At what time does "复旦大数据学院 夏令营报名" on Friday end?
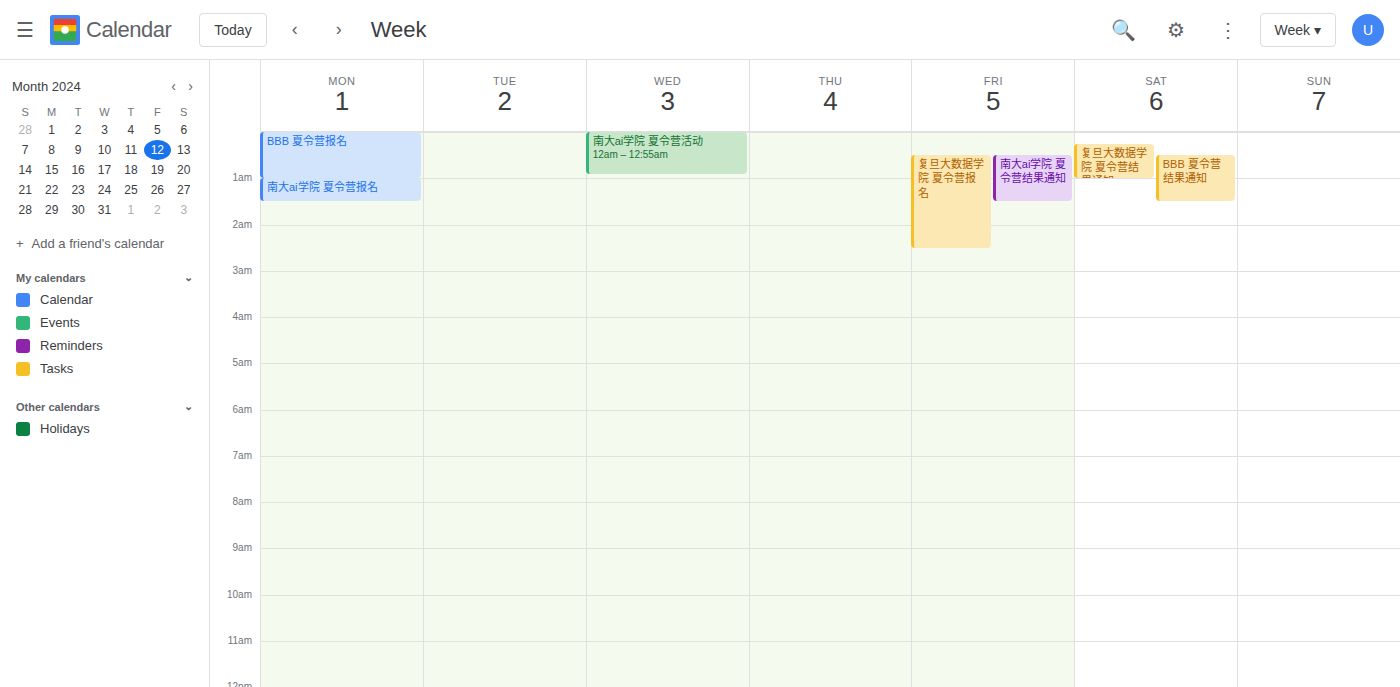
2:30 AM